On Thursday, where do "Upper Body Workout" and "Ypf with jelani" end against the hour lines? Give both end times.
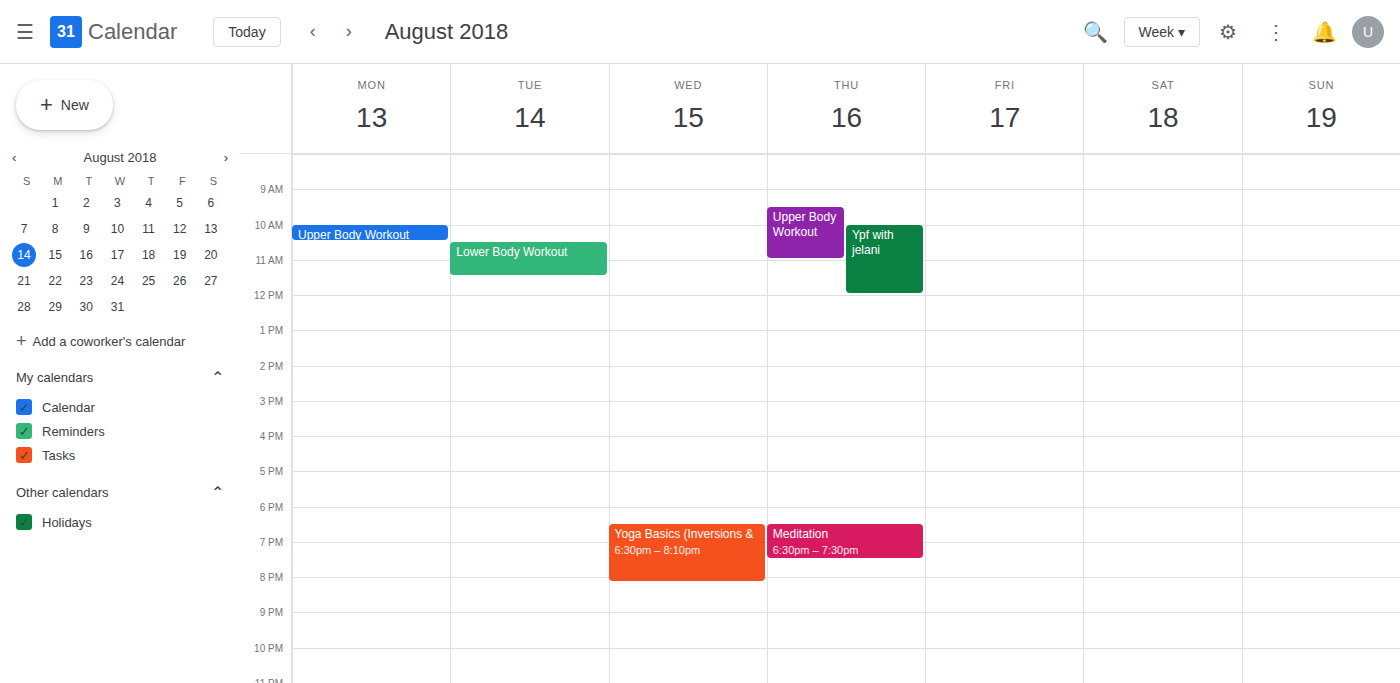
"Upper Body Workout": 11:00 AM, exactly on the 11 AM line. "Ypf with jelani": 12:00 PM, exactly on the 12 PM line.